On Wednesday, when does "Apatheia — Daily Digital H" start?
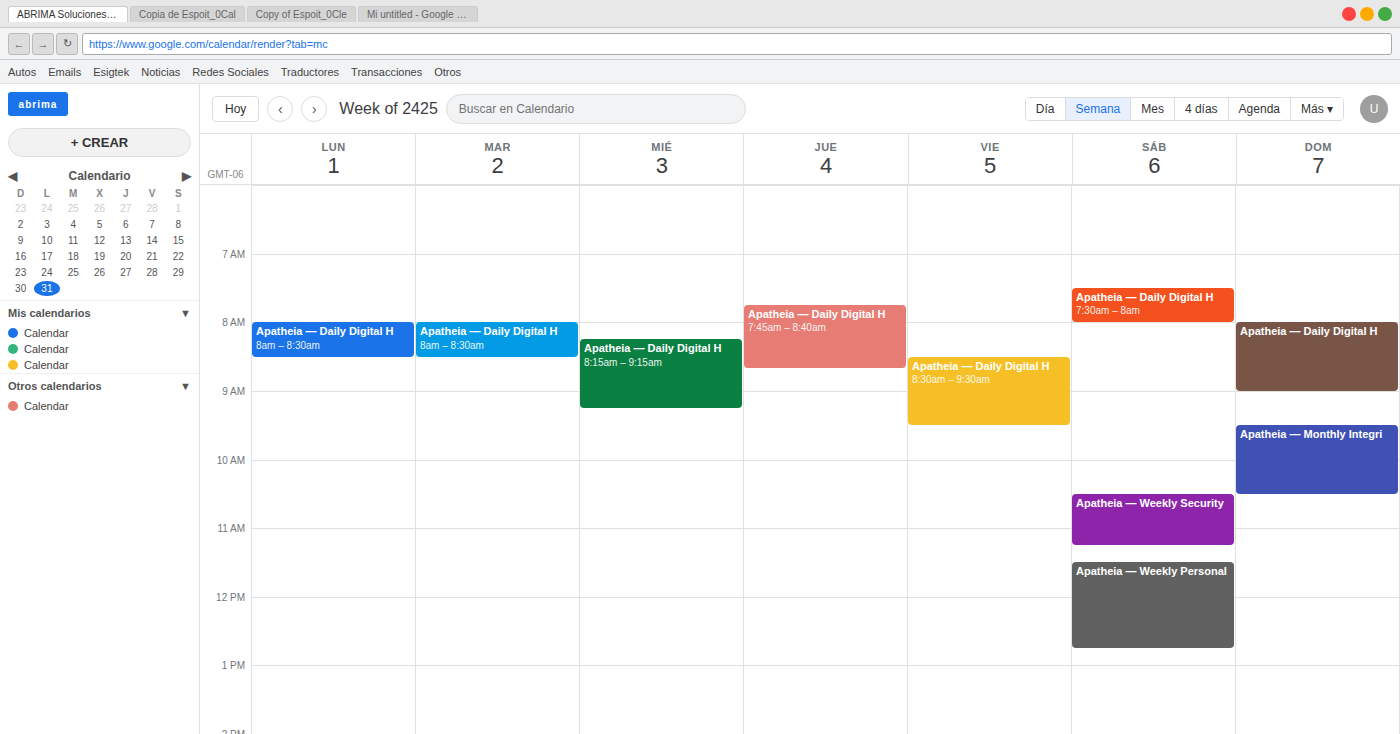
8:15 AM